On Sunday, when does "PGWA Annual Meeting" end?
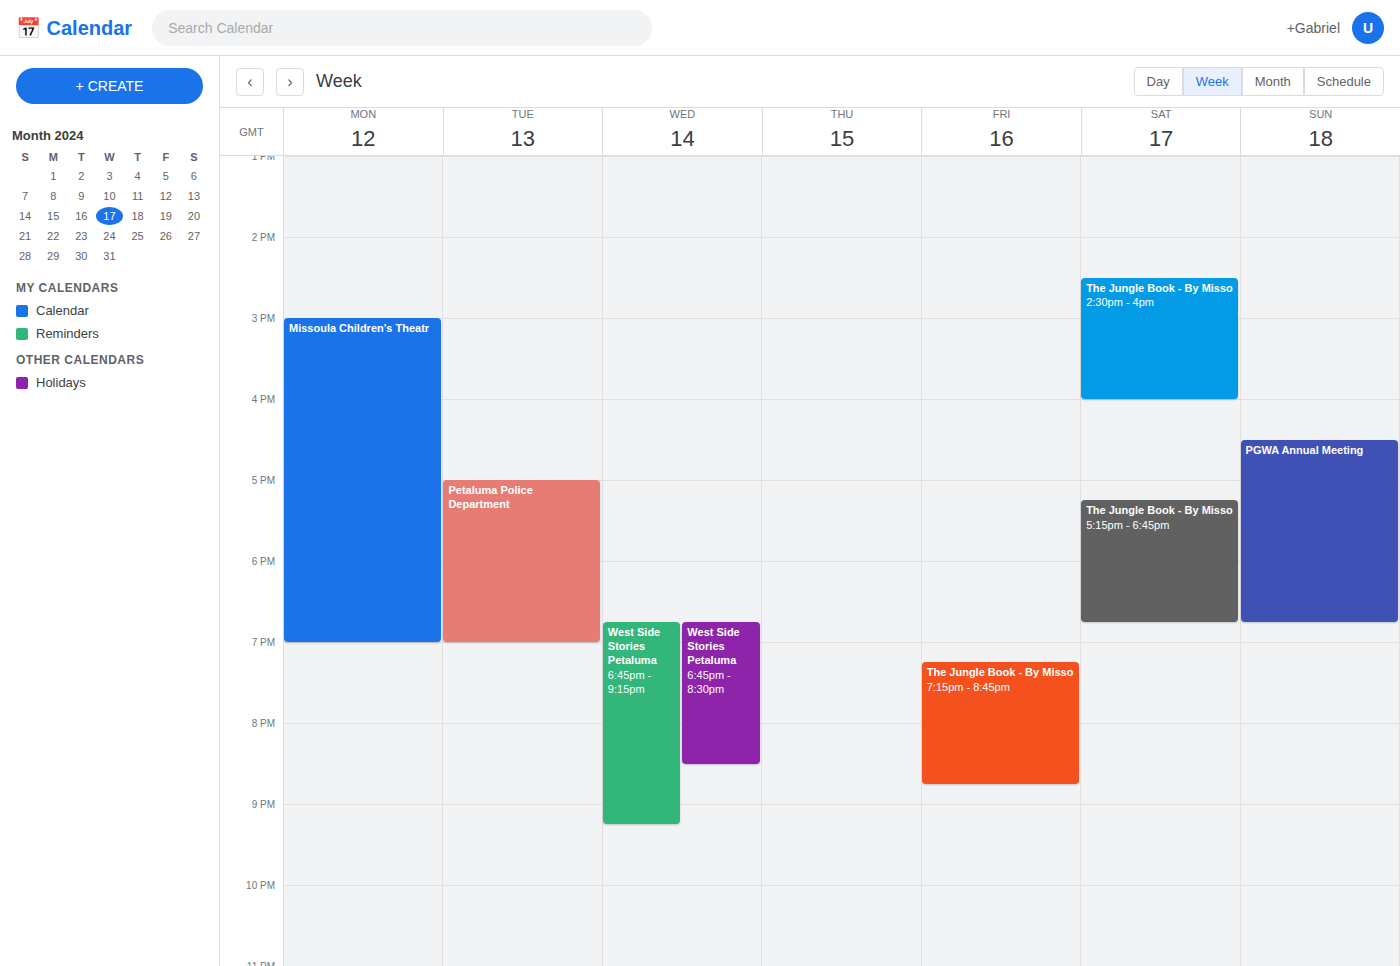
6:45 PM